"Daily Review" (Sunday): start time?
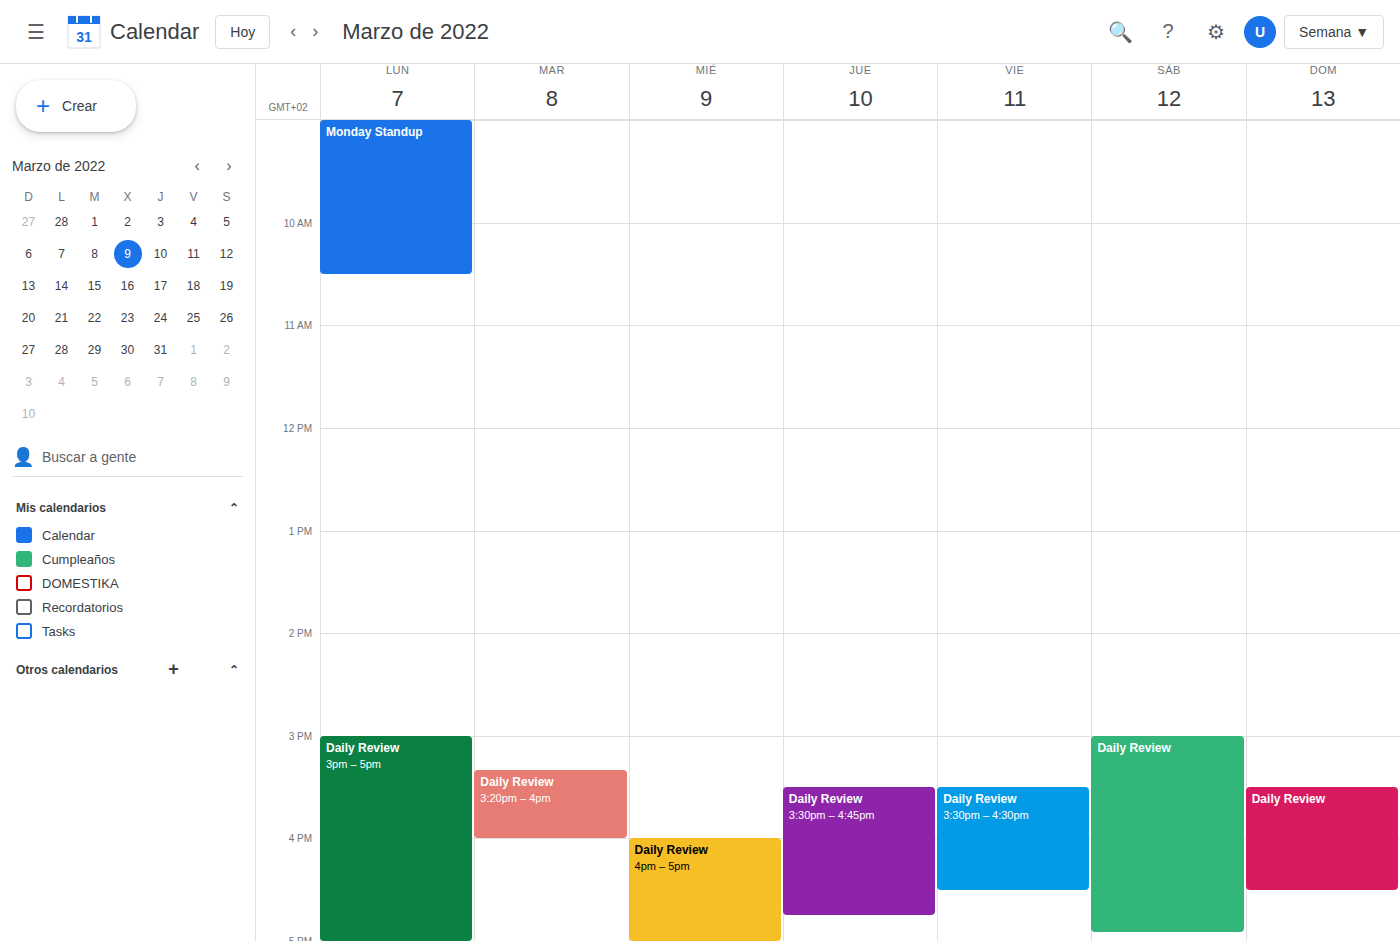
3:30 PM